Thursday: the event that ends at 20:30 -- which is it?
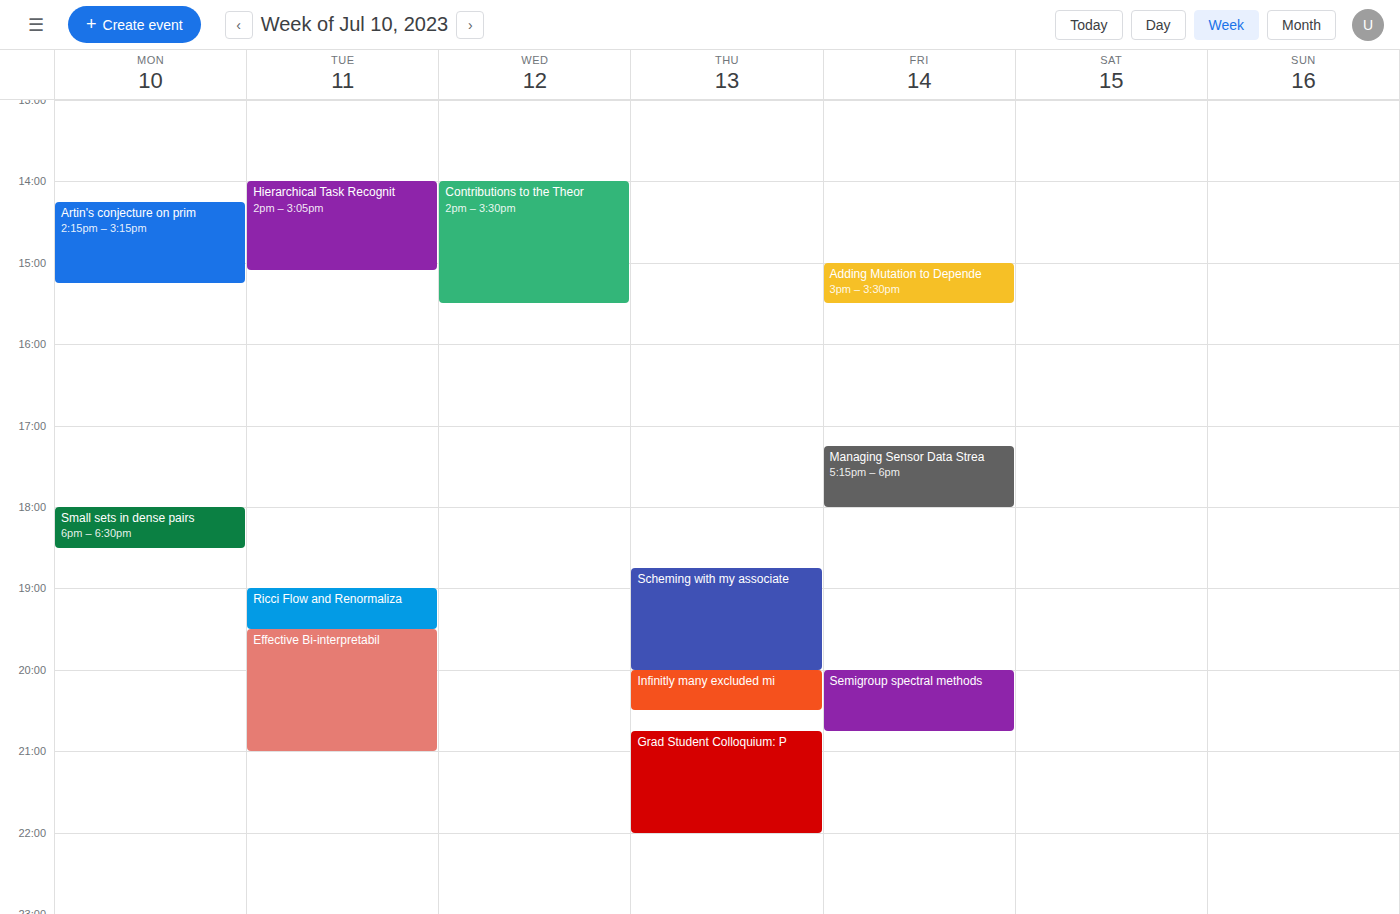
"Infinitly many excluded mi"